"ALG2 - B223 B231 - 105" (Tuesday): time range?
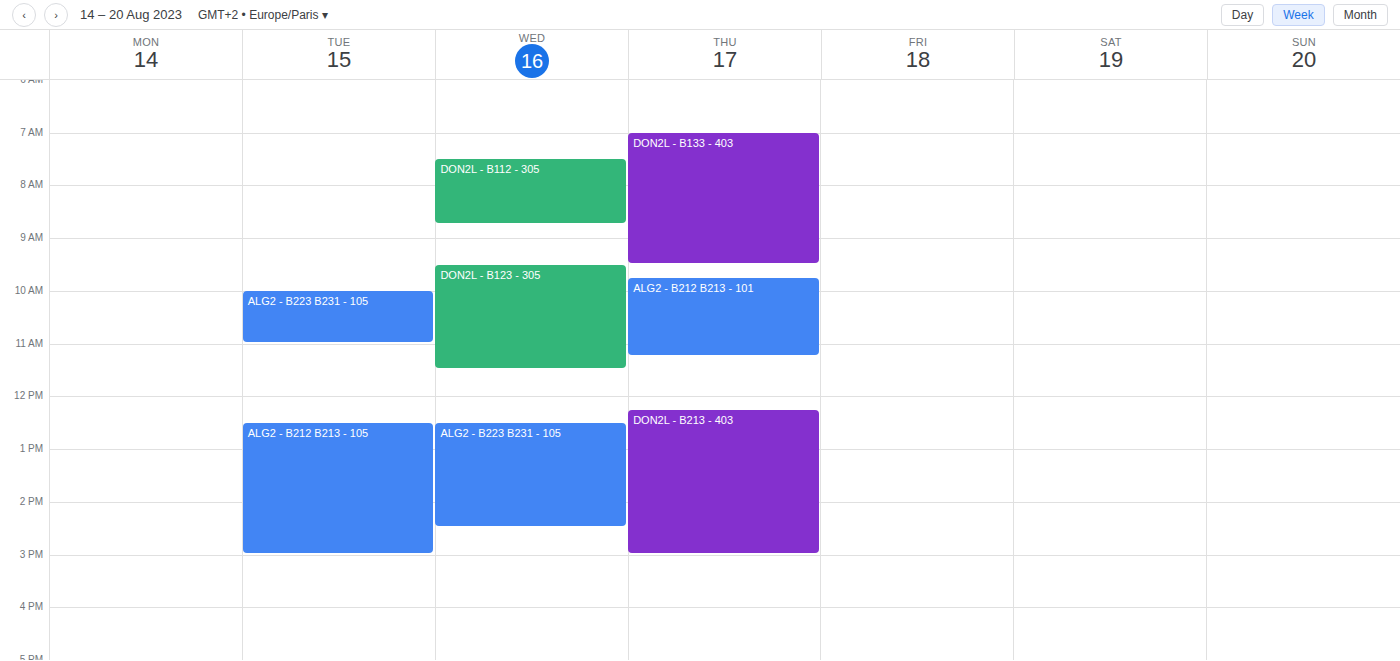
10:00 to 11:00